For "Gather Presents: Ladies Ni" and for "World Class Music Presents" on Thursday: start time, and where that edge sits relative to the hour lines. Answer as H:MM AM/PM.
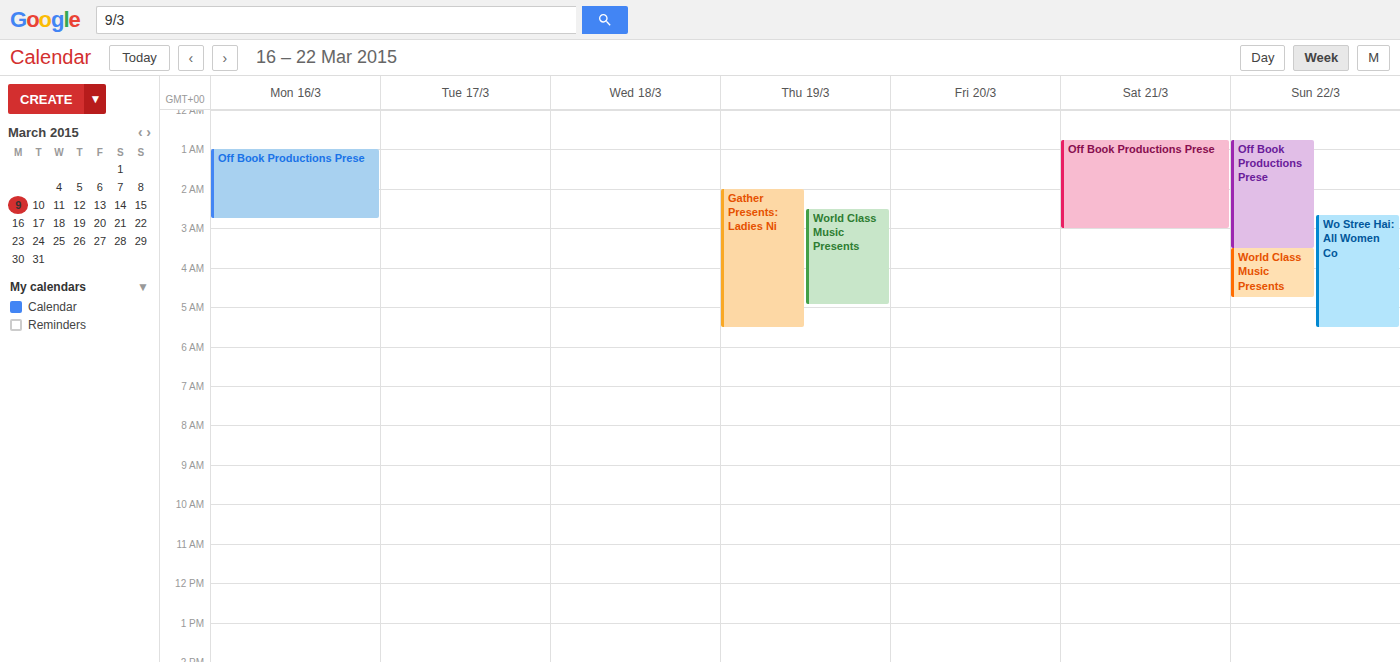
"Gather Presents: Ladies Ni": 2:00 AM, exactly on the 2 AM line. "World Class Music Presents": 2:30 AM, halfway between the 2 AM and 3 AM lines.